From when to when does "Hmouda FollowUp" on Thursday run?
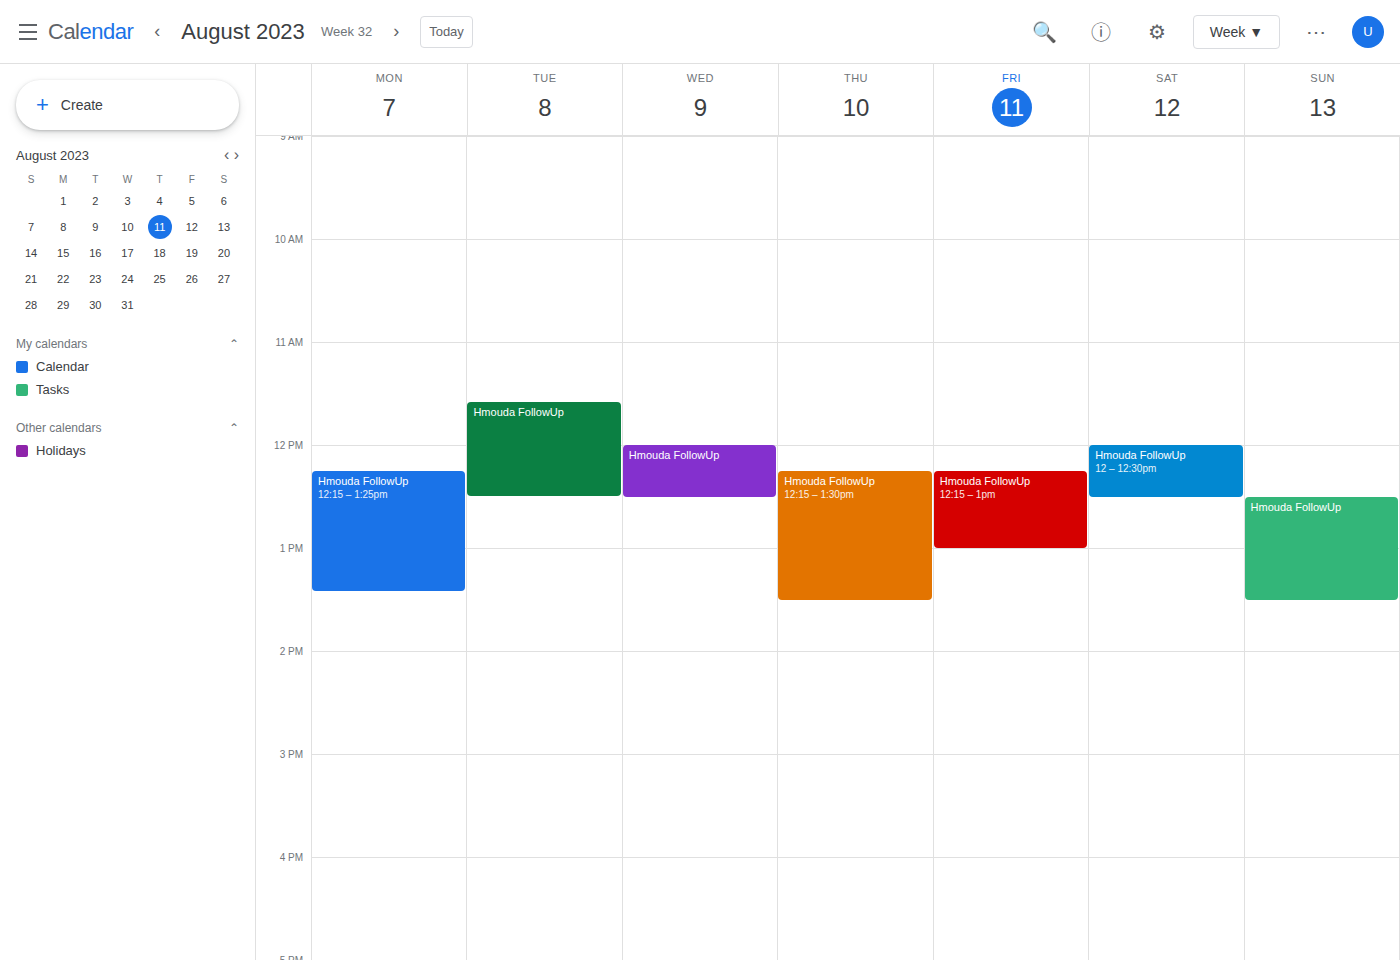
12:15 PM to 1:30 PM